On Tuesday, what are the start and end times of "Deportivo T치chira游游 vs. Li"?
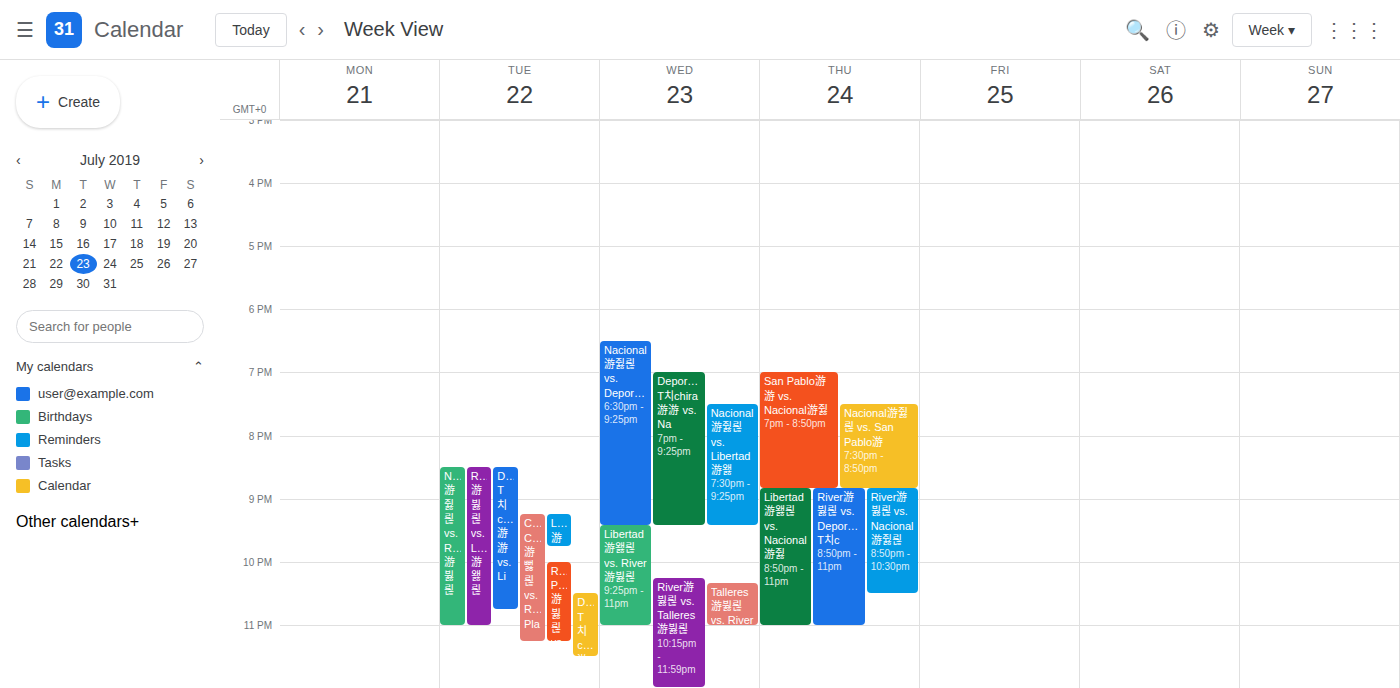
20:30 to 22:45